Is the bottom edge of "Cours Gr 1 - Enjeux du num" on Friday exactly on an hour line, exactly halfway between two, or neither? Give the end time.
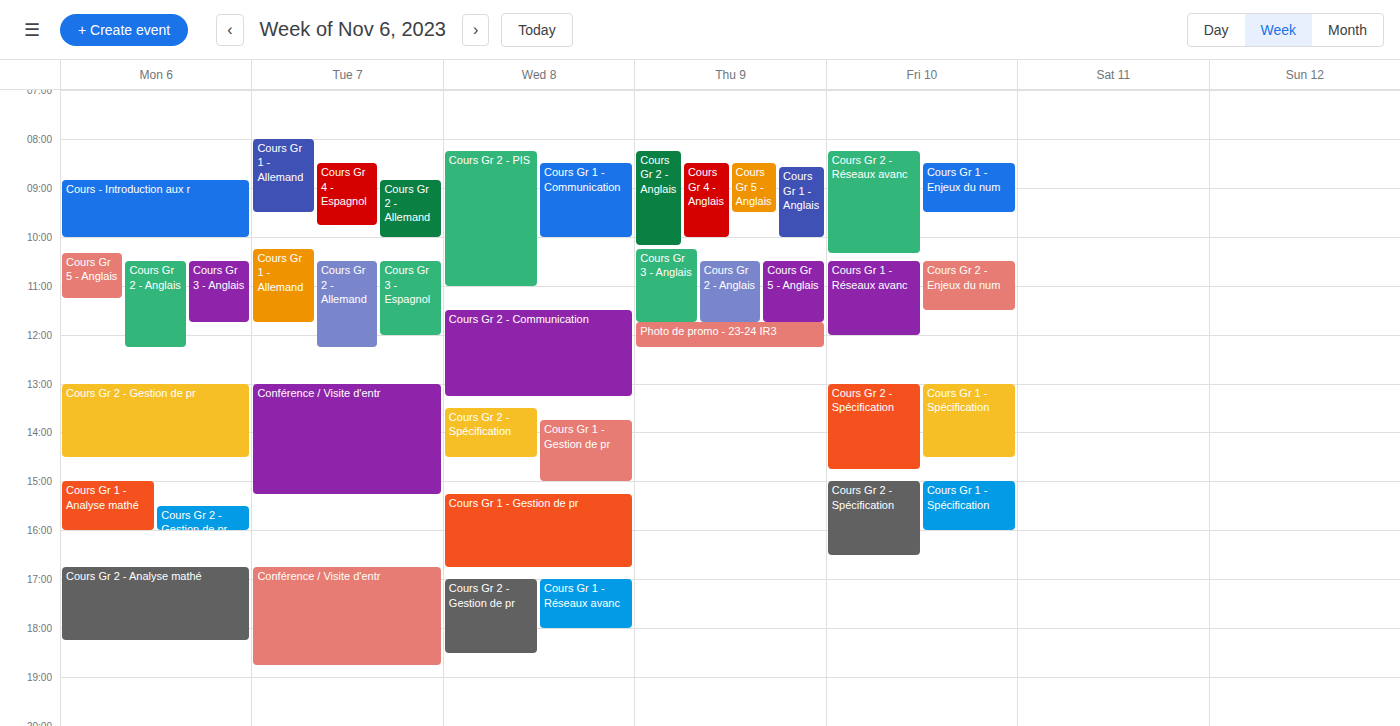
09:30 -- halfway between the 09:00 and 10:00 lines.